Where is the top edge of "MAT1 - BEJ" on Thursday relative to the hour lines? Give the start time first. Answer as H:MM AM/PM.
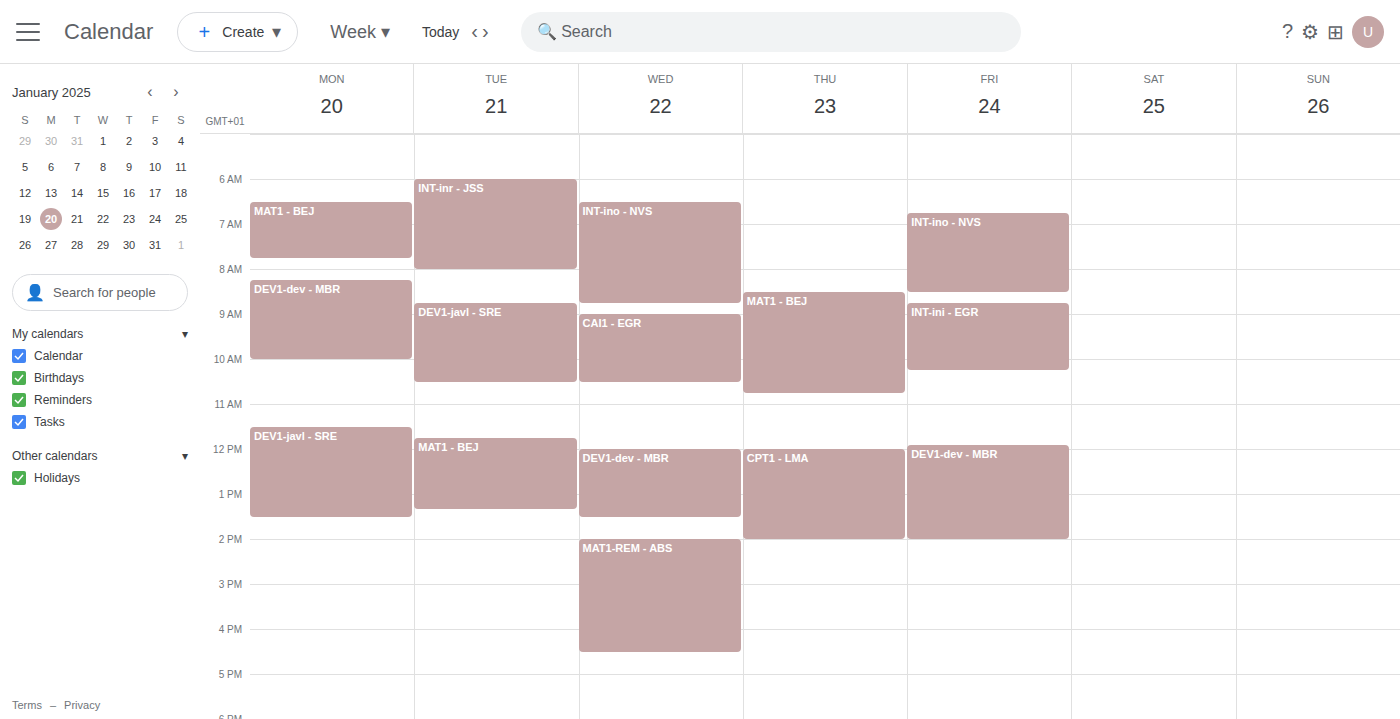
8:30 AM -- halfway between the 8 AM and 9 AM lines.